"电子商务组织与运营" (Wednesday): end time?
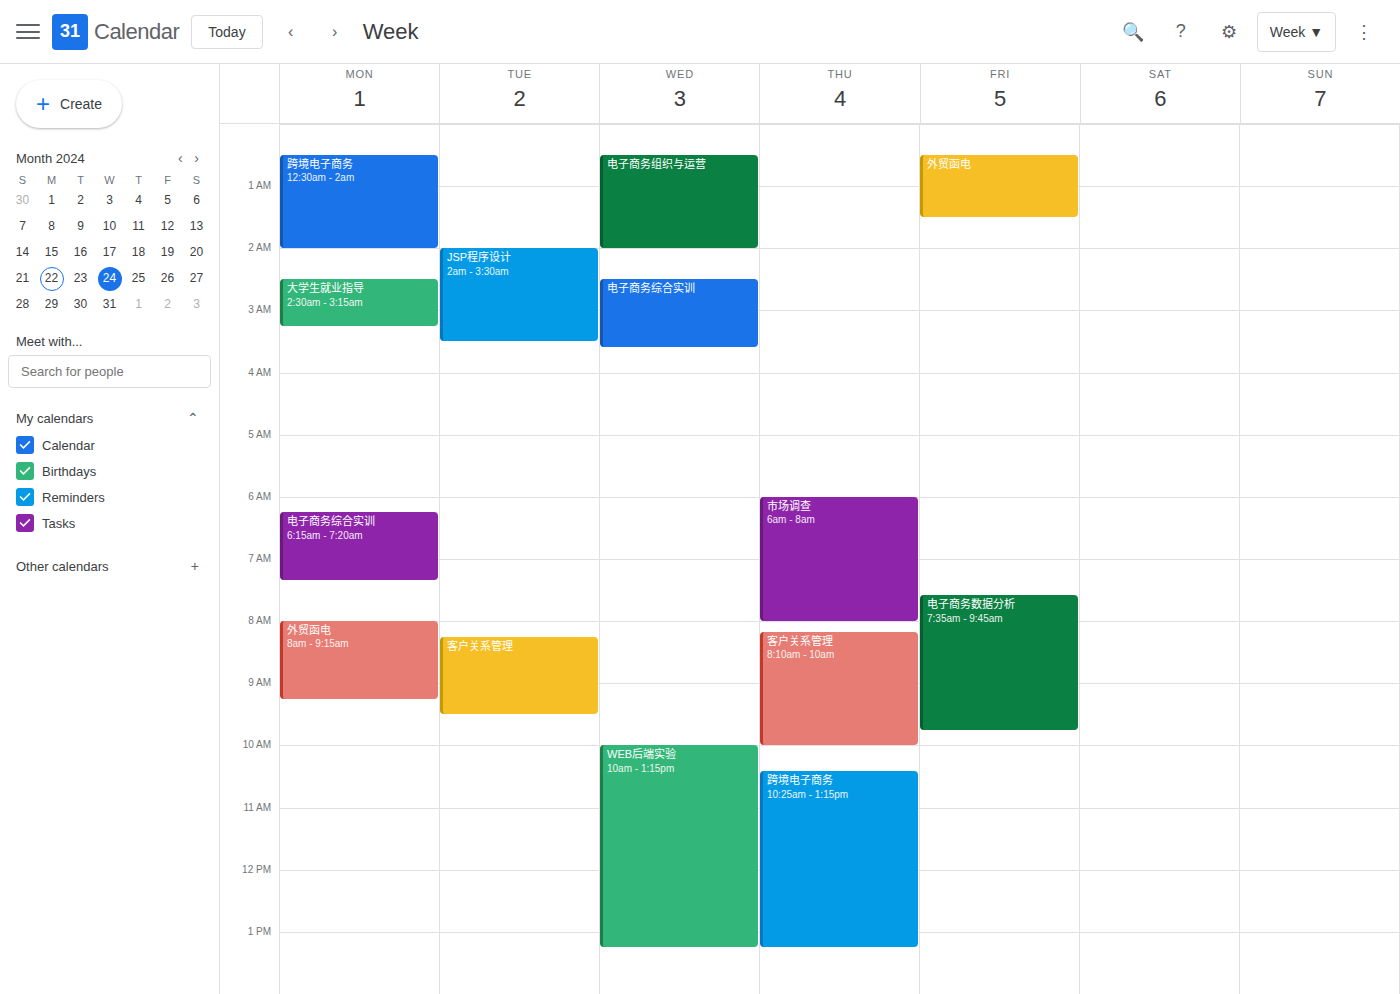
2:00 AM